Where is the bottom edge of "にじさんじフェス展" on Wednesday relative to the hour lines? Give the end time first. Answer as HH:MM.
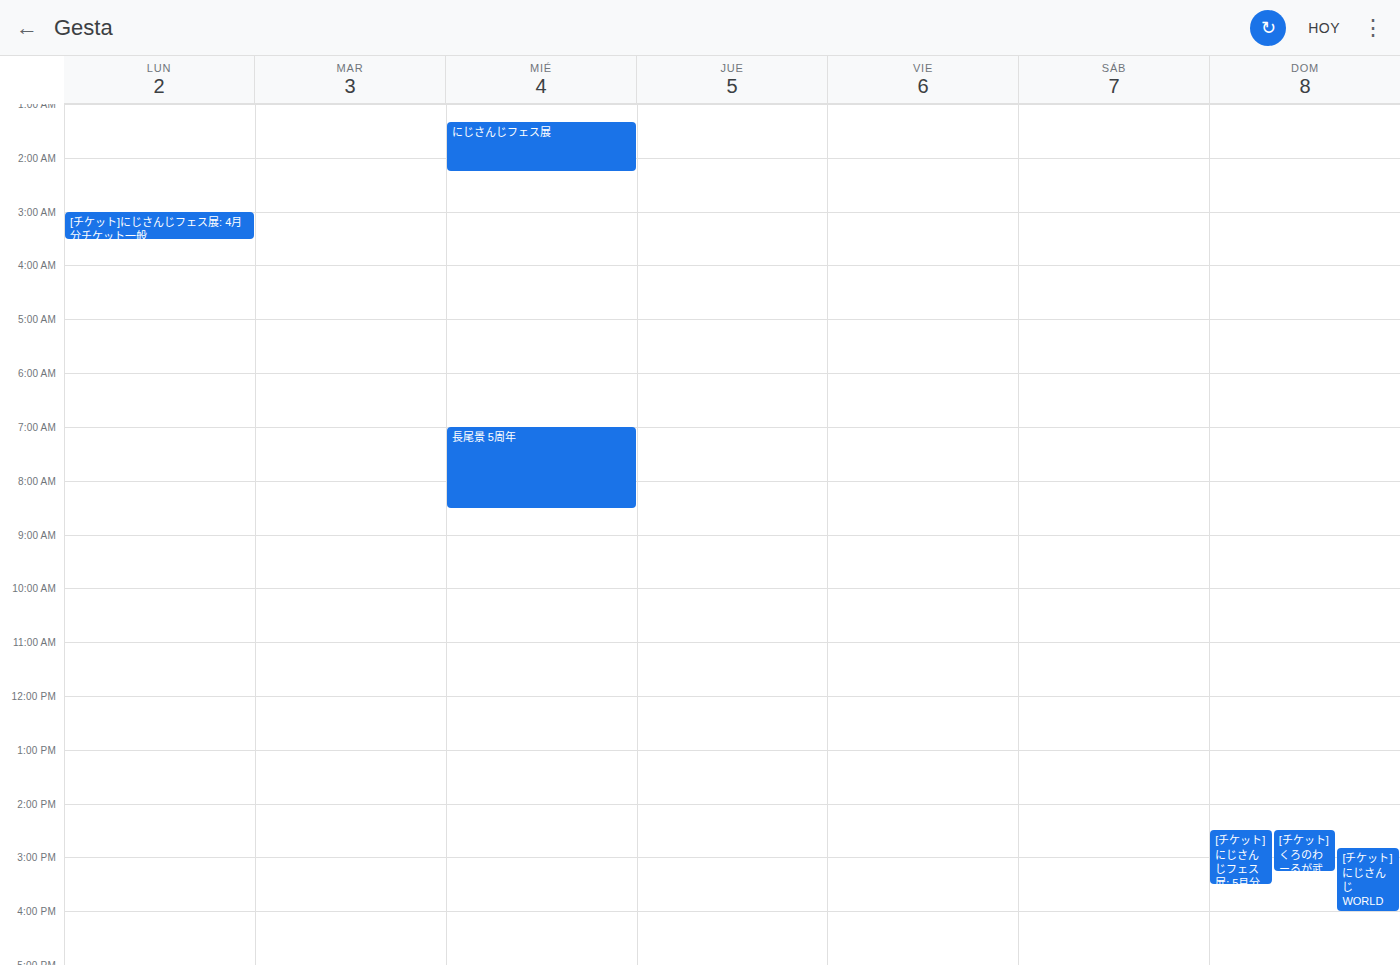
02:15 -- neither: a quarter of the way from the 02:00 line to the 03:00 line.